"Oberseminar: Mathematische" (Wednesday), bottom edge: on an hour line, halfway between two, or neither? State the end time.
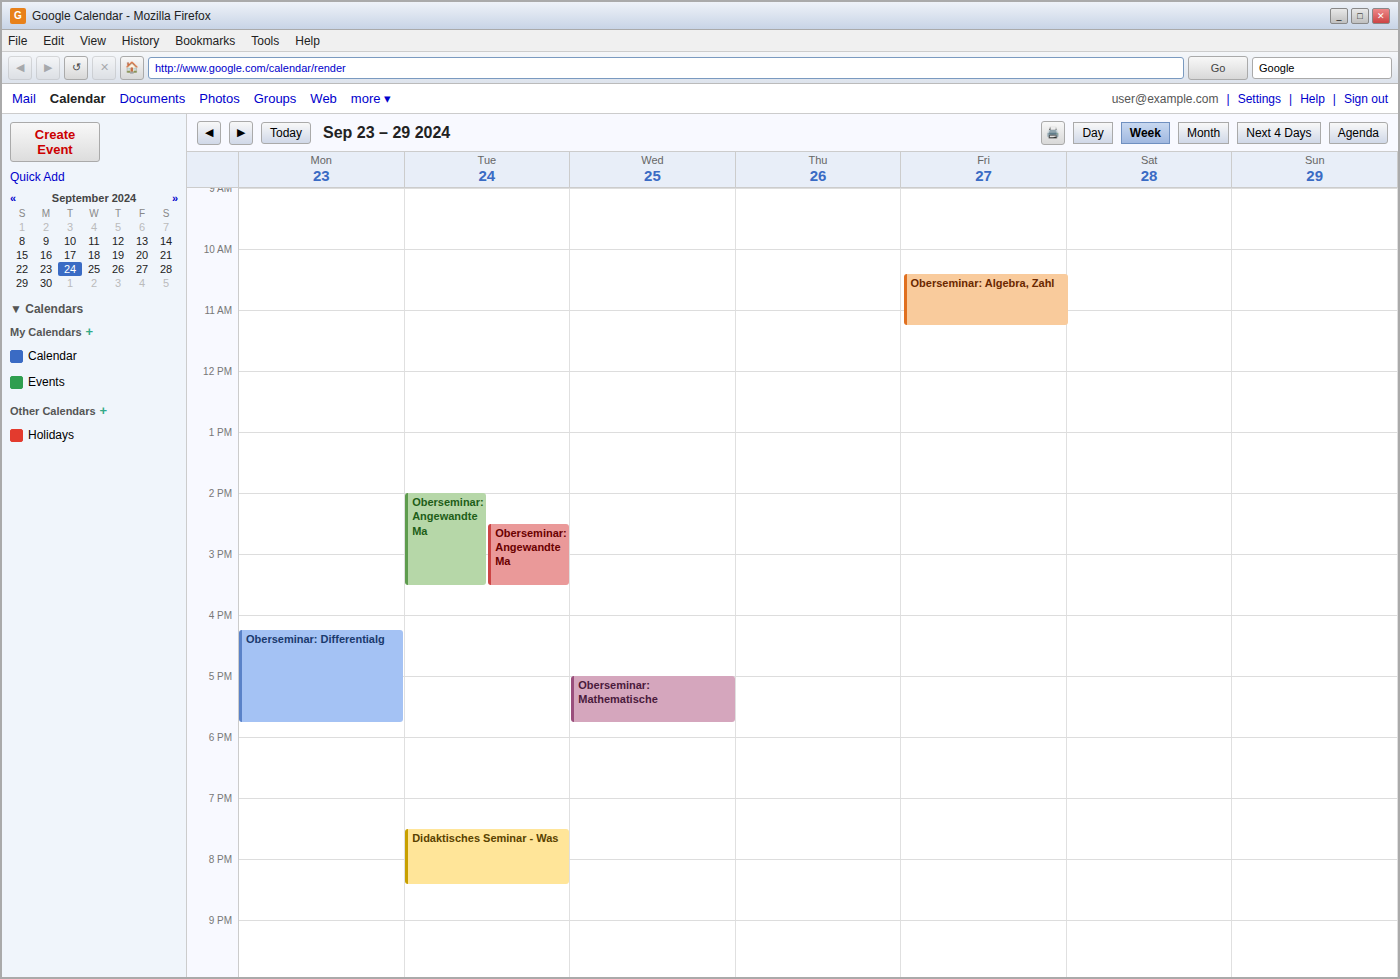
5:45 PM -- neither: three quarters of the way from the 5 PM line to the 6 PM line.